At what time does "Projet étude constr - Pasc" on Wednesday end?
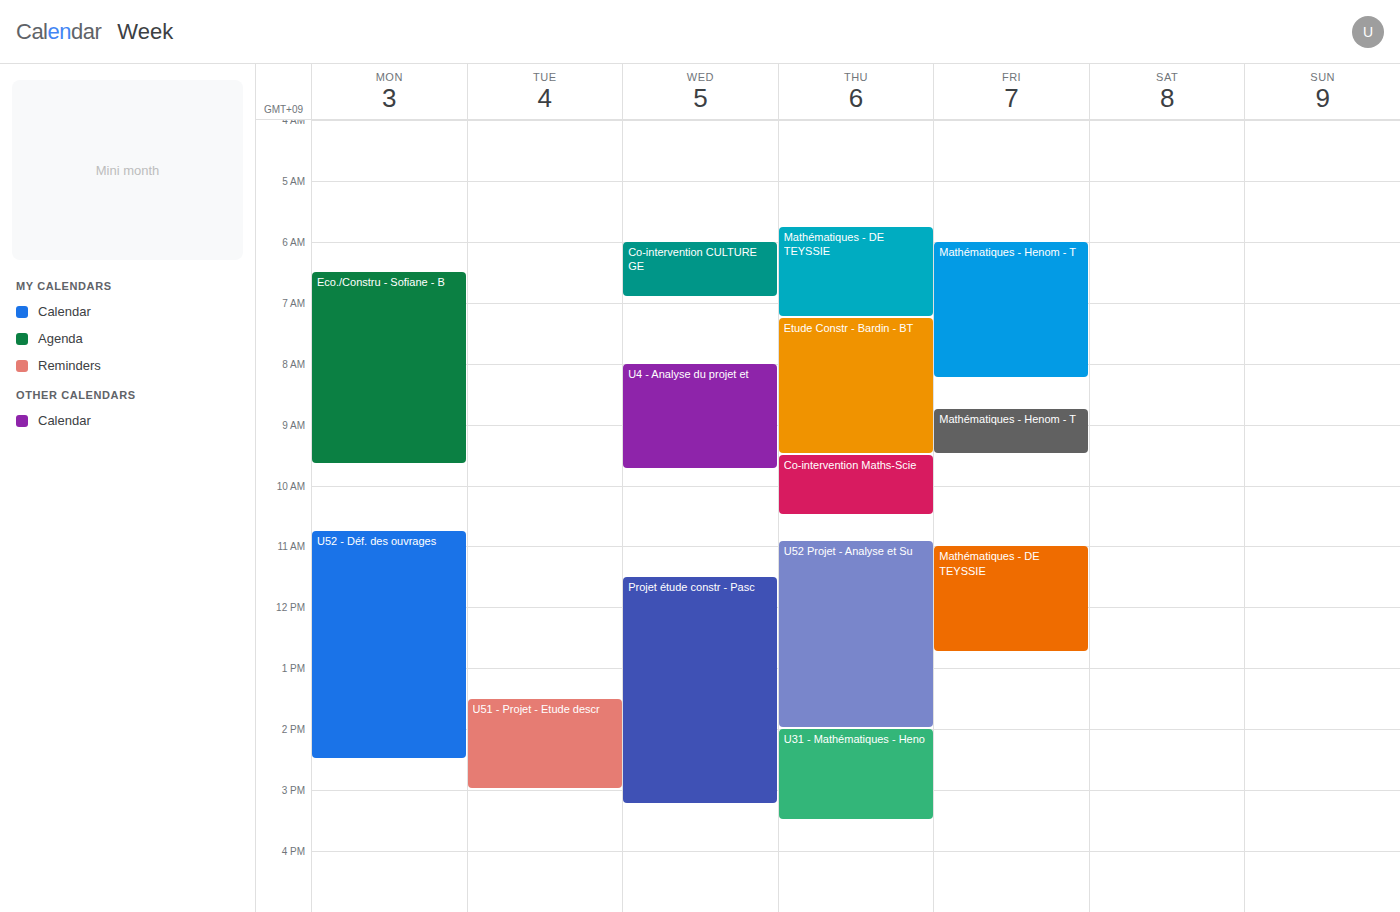
3:15 PM